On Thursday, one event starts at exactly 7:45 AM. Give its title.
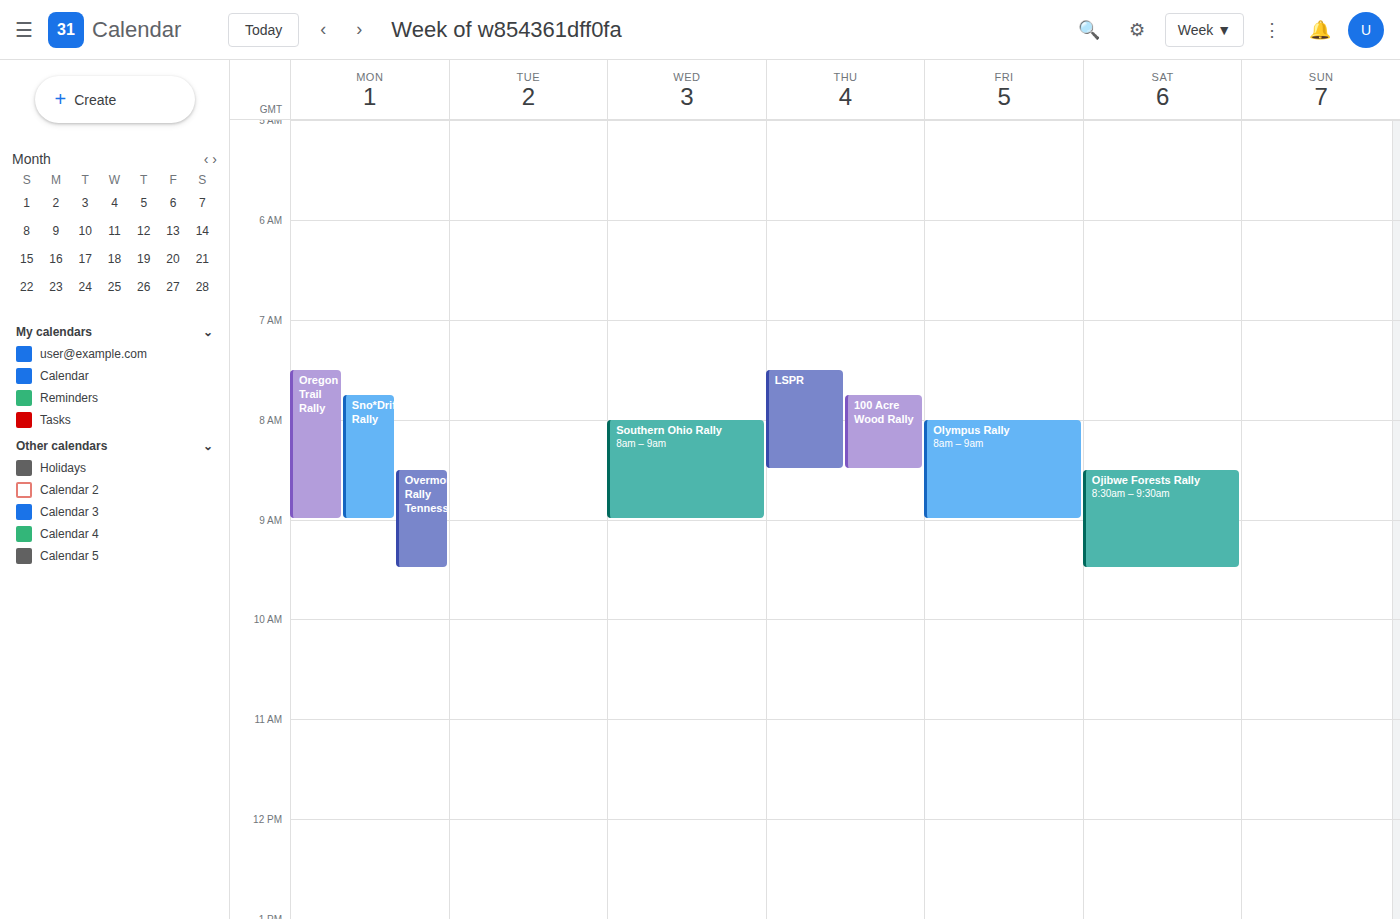
"100 Acre Wood Rally"